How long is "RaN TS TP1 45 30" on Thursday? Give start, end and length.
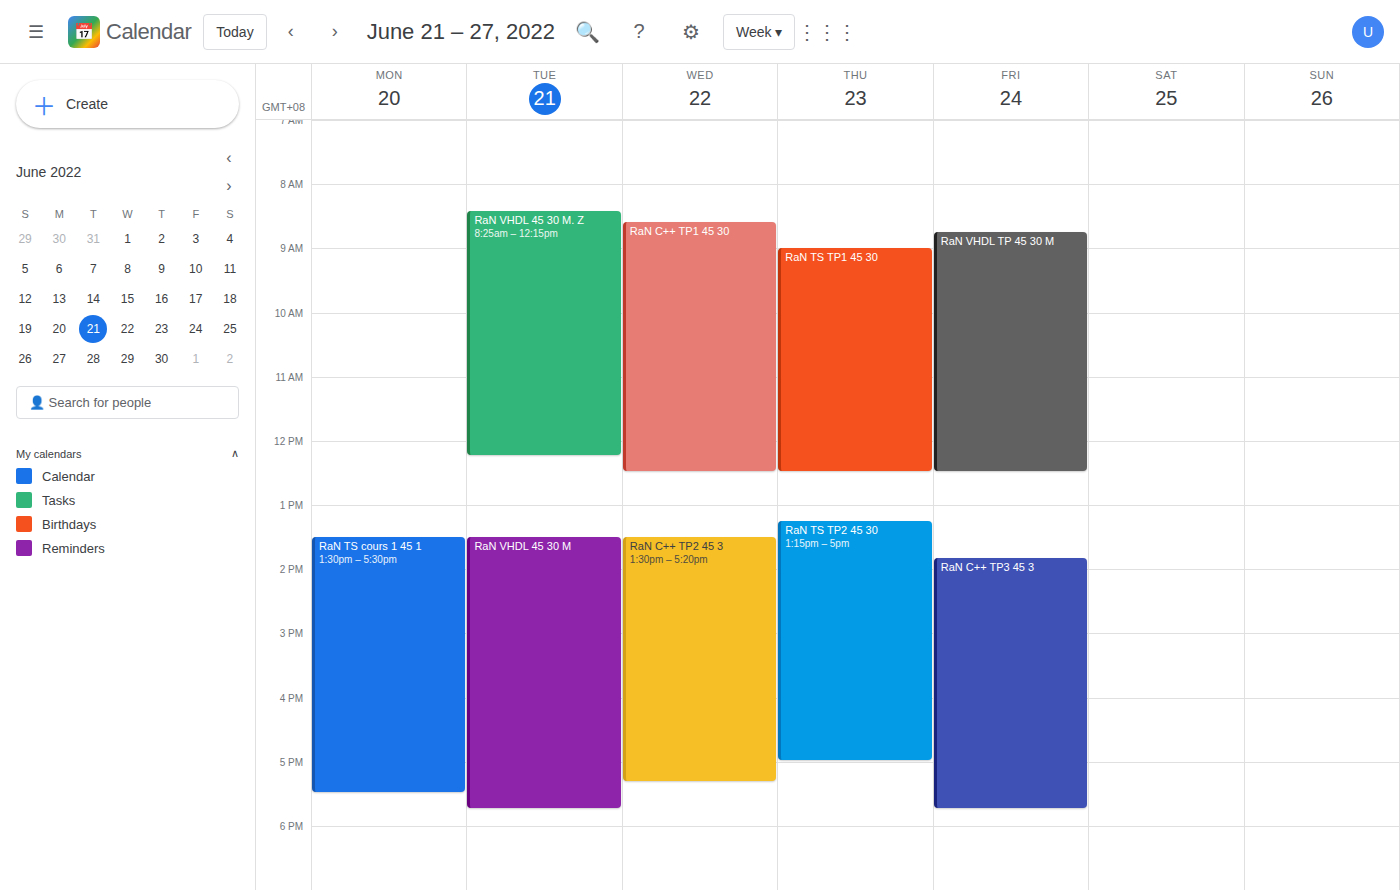
9:00 AM to 12:30 PM, 3 hours 30 minutes